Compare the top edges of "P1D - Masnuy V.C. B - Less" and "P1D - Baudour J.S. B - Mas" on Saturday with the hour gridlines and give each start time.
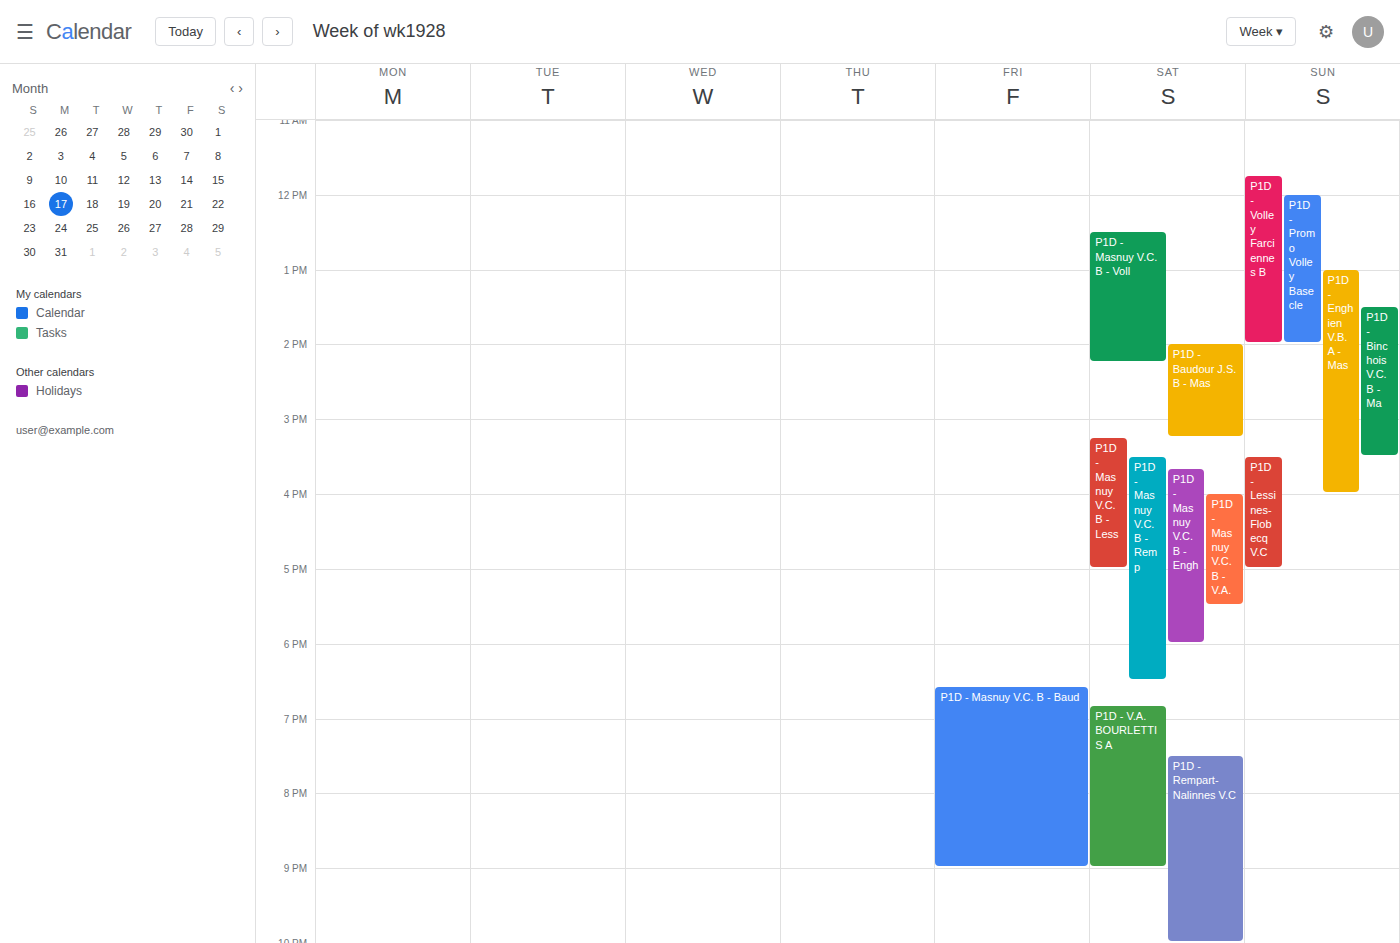
"P1D - Masnuy V.C. B - Less": 3:15 PM, neither: a quarter of the way from the 3 PM line to the 4 PM line. "P1D - Baudour J.S. B - Mas": 2:00 PM, exactly on the 2 PM line.